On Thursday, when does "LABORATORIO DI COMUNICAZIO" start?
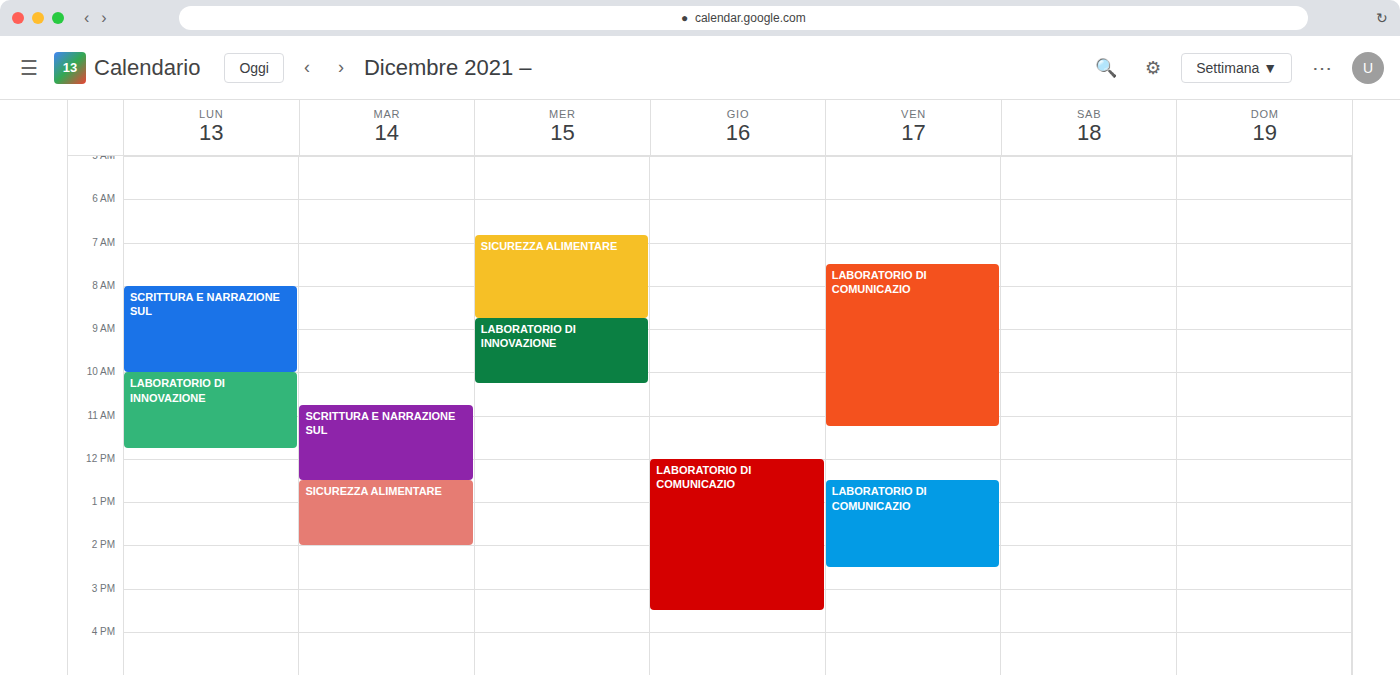
12:00